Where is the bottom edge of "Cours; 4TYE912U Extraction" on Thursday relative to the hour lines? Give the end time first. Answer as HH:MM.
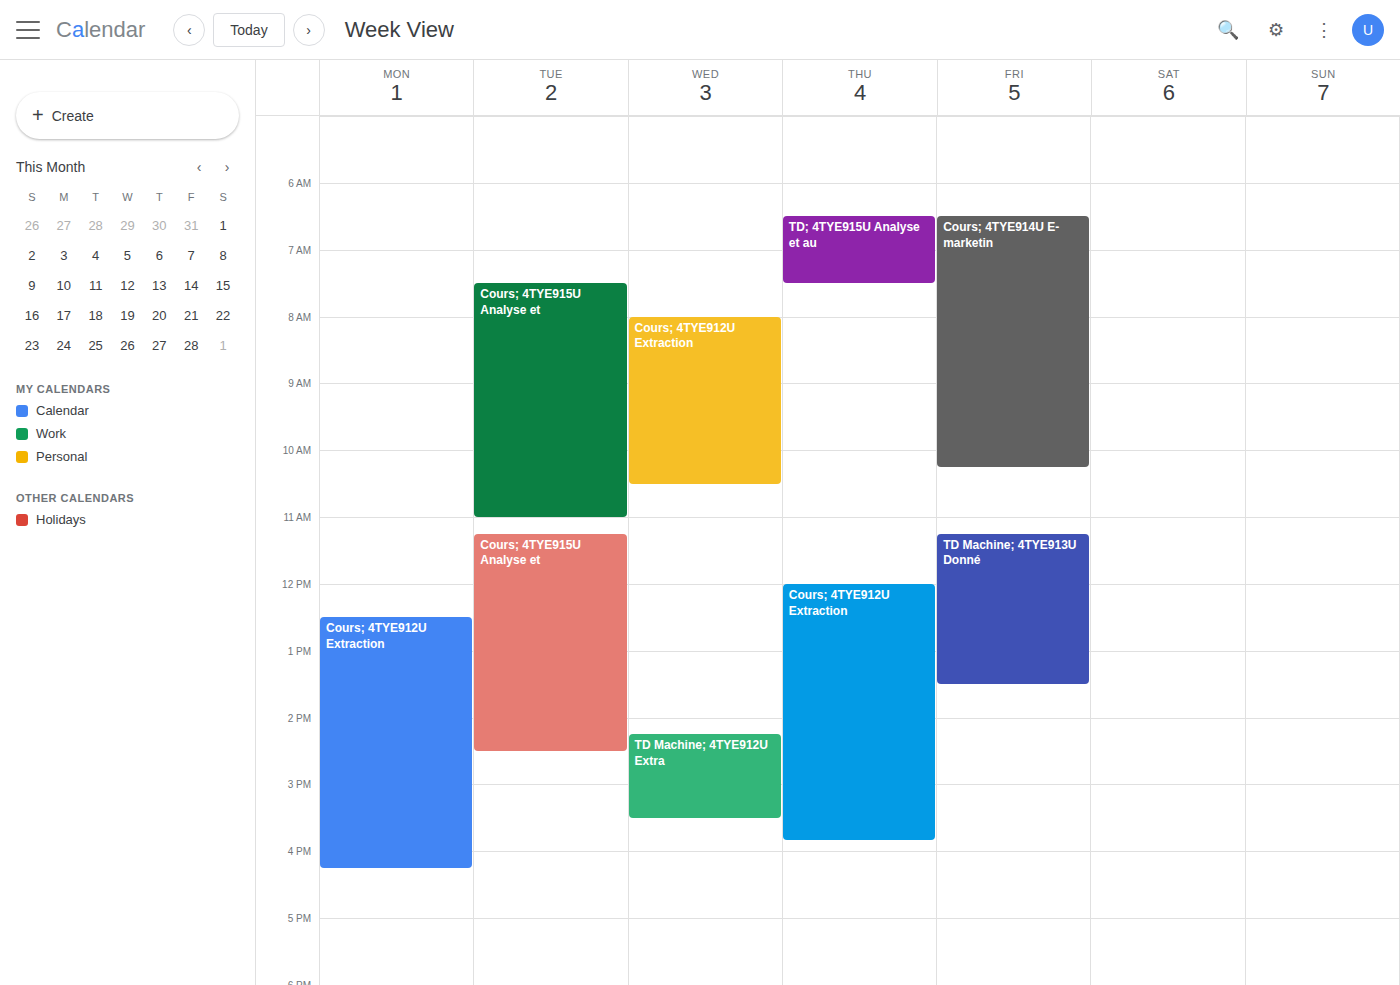
15:50 -- neither: 50 minutes below the 15:00 line and 10 minutes above the 16:00 line.